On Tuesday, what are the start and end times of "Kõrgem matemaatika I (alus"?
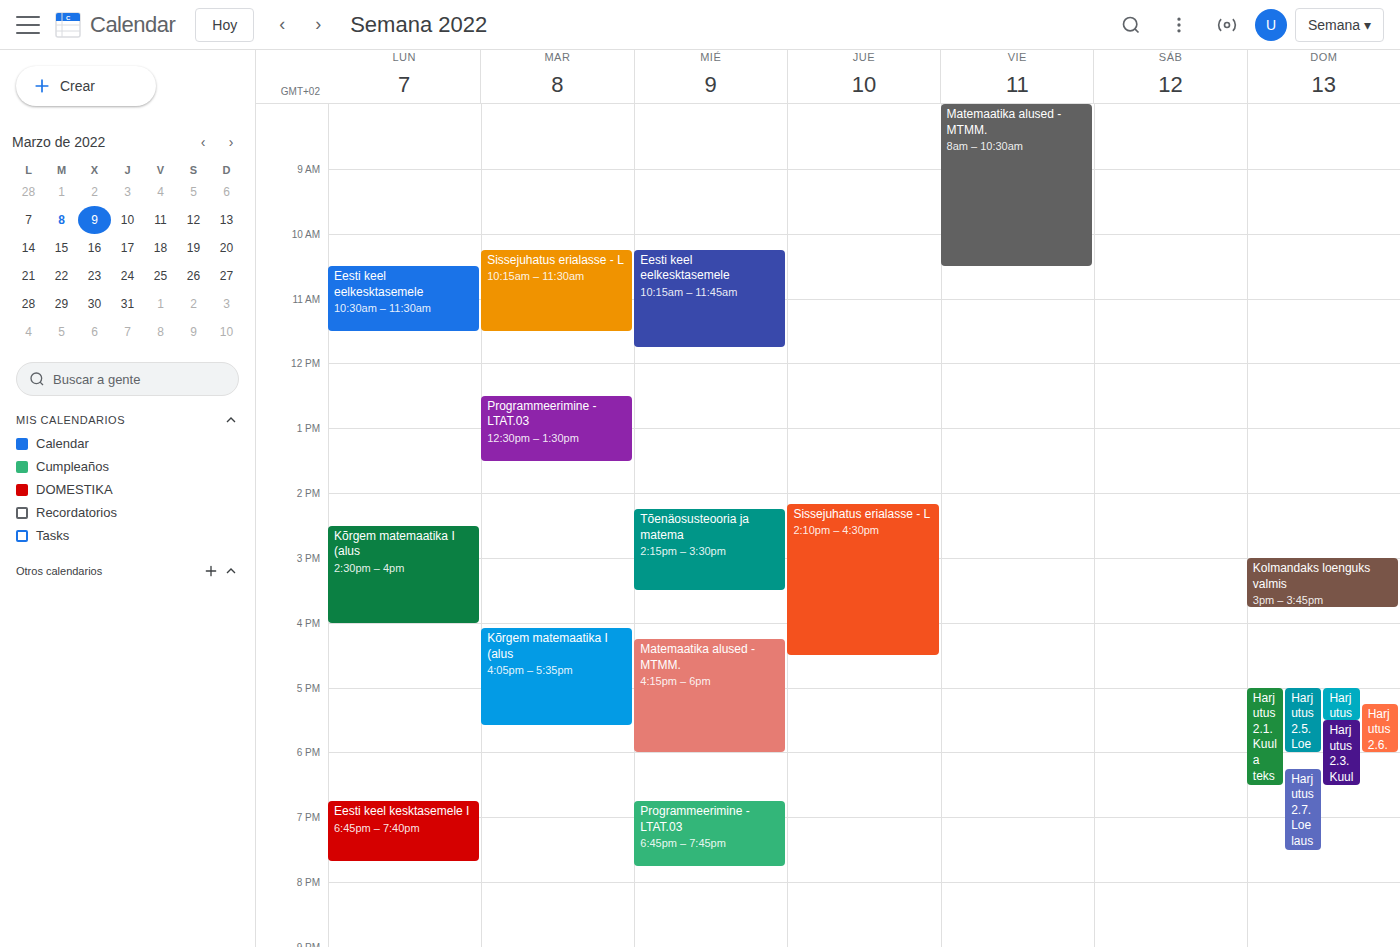
4:05 PM to 5:35 PM